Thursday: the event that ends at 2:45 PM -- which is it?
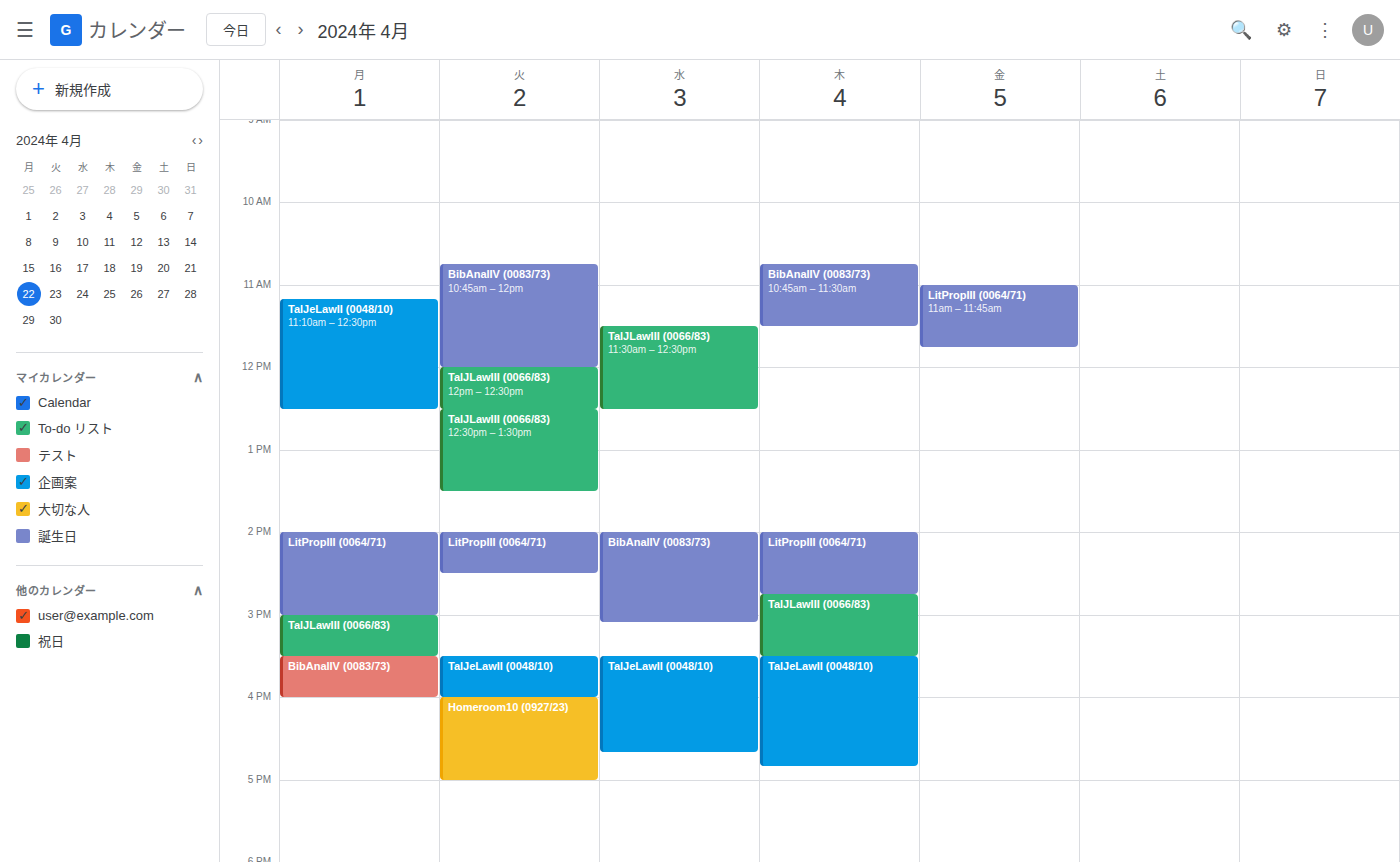
"LitPropIII (0064/71)"